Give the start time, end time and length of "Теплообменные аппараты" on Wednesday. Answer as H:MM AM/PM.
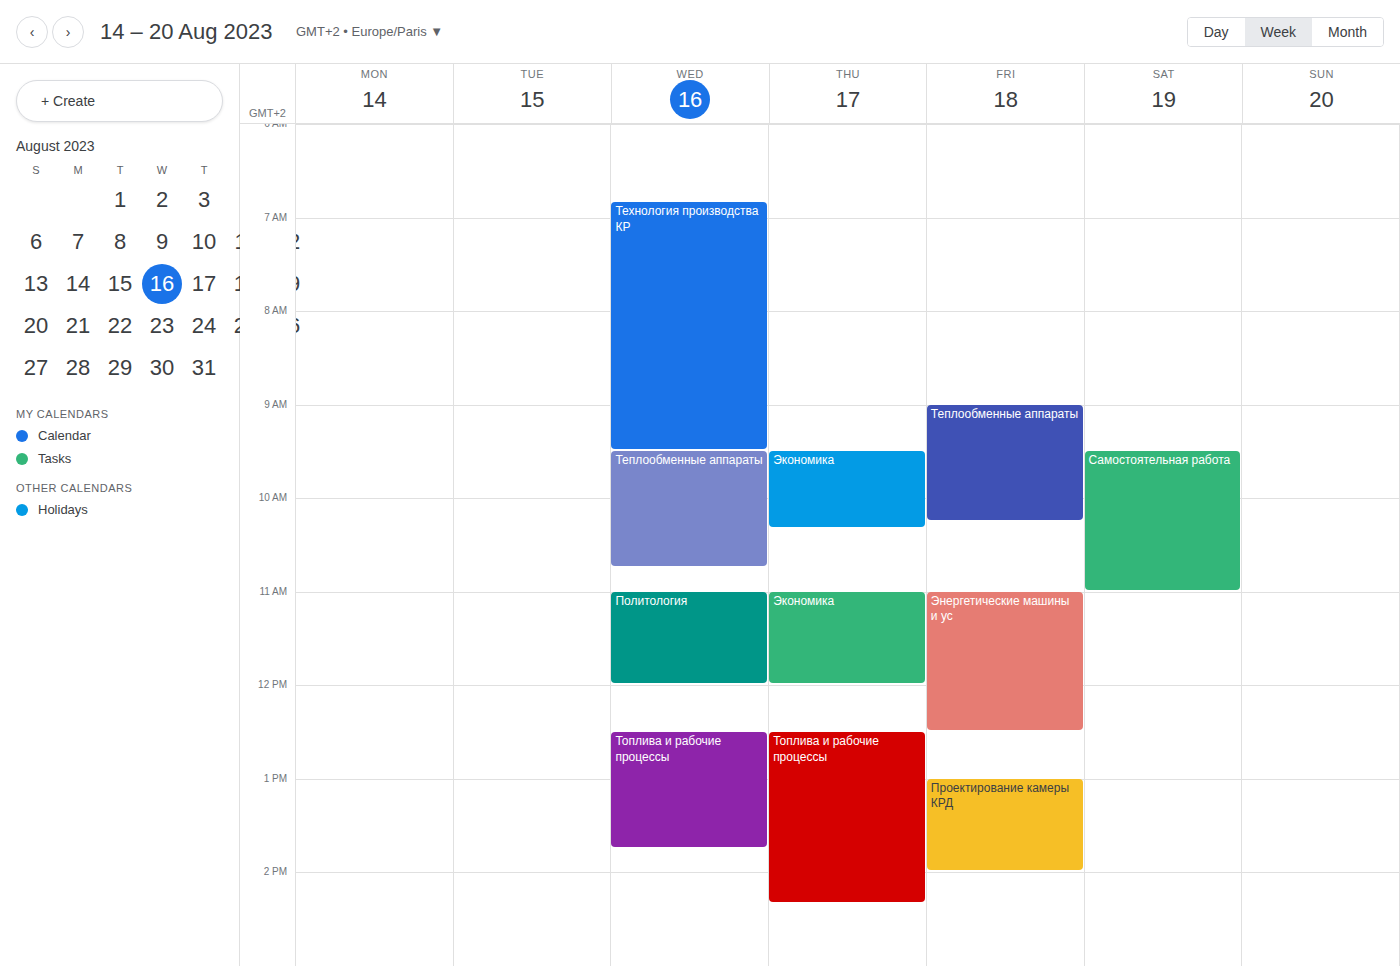
9:30 AM to 10:45 AM, 1 hour 15 minutes